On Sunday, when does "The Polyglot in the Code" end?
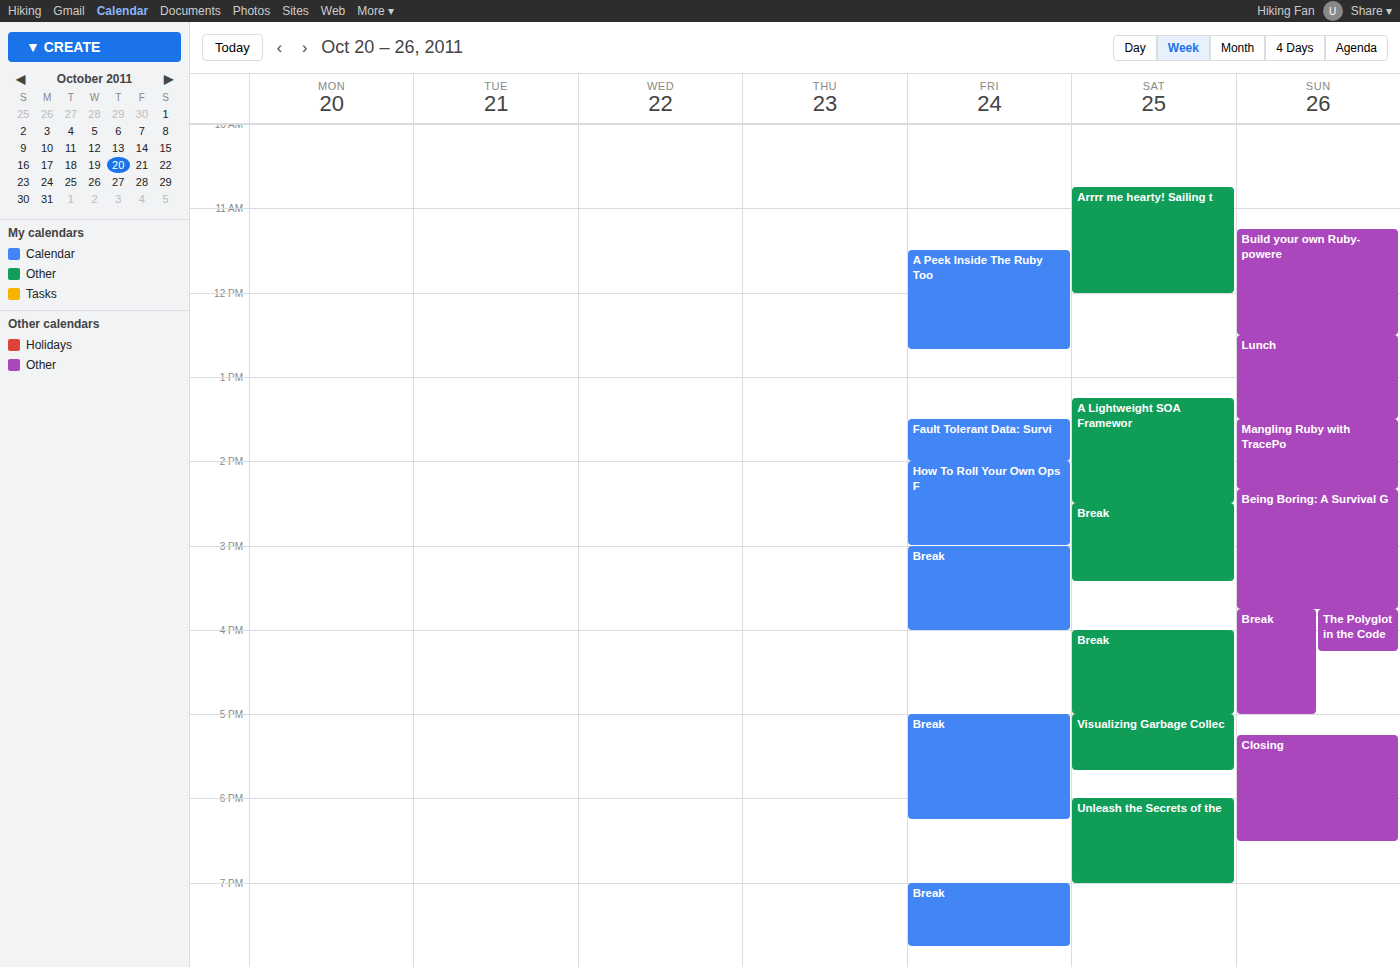
16:15